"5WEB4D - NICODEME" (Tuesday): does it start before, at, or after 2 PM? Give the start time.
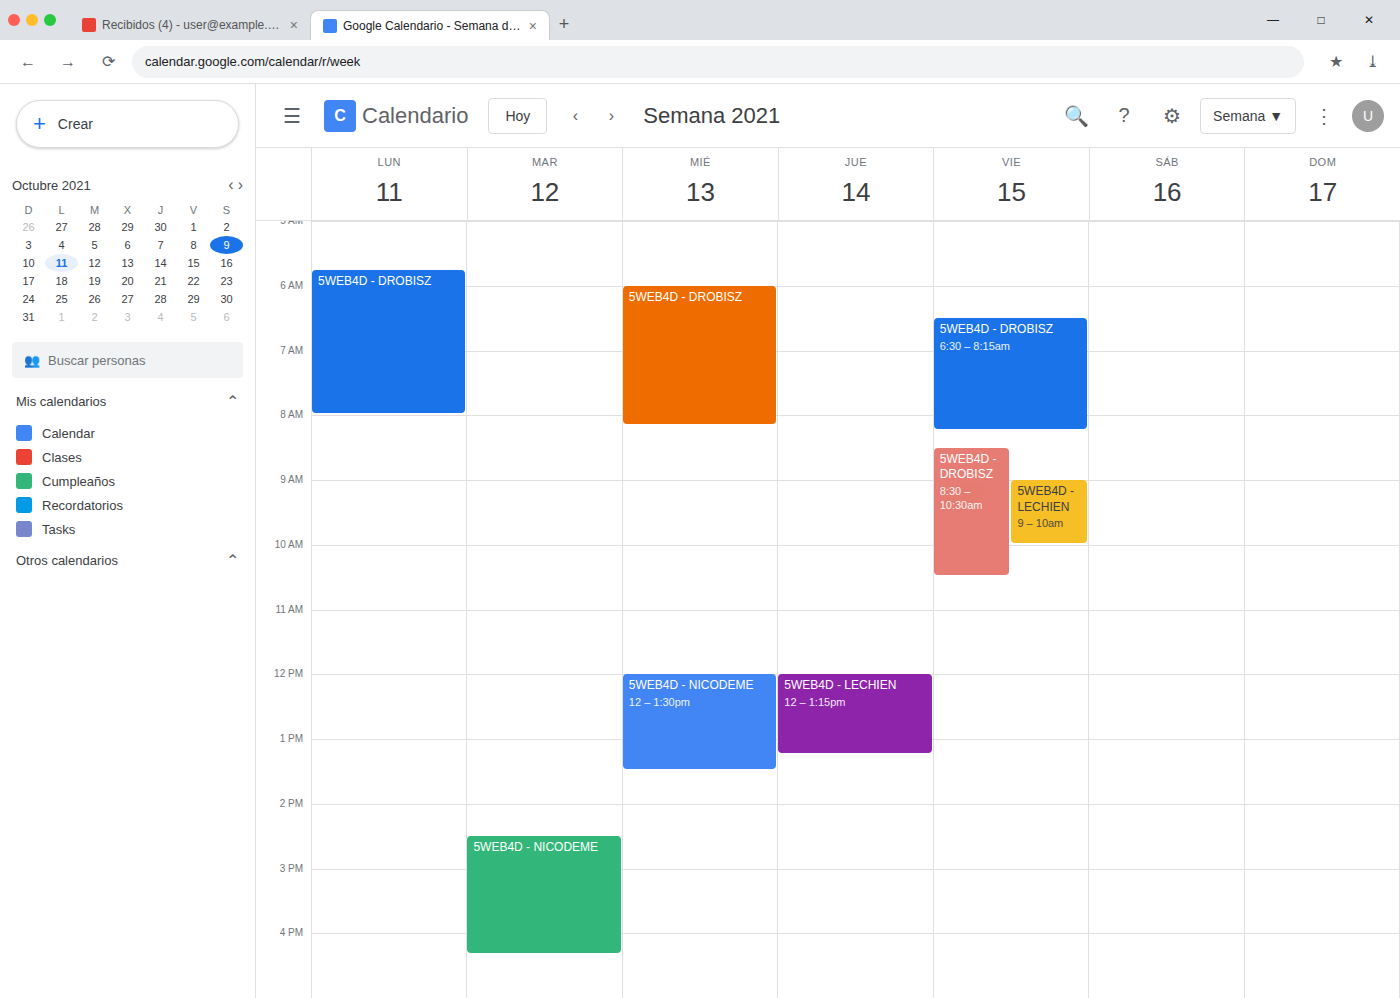
2:30 PM -- after 2 PM, 30 minutes below the 2 PM line.